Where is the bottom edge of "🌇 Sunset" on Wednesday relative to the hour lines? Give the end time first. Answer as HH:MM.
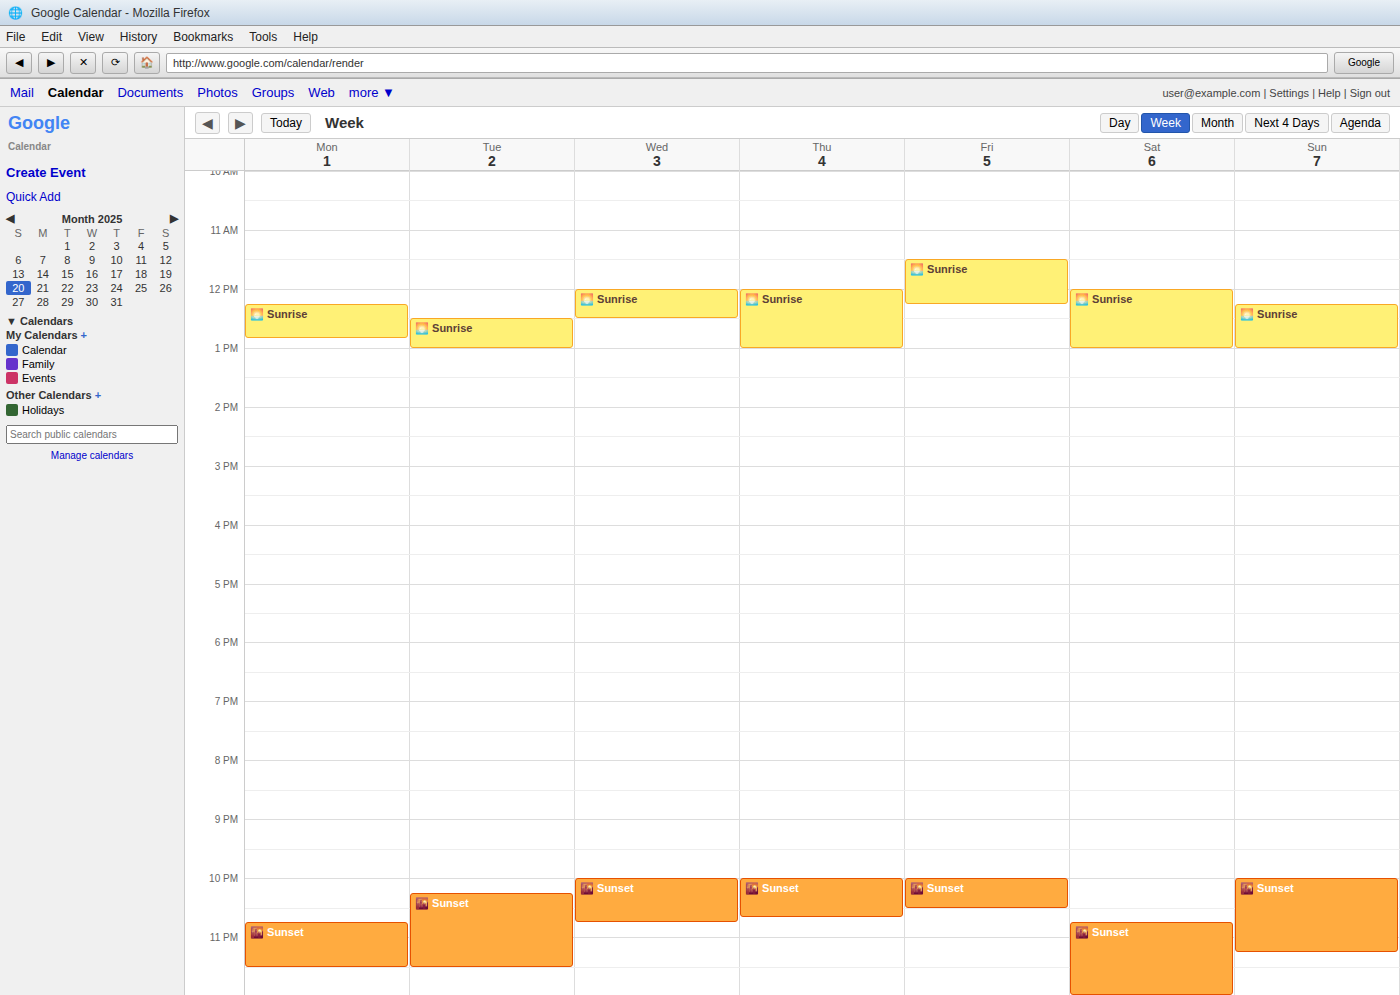
22:45 -- neither: three quarters of the way from the 22:00 line to the 23:00 line.